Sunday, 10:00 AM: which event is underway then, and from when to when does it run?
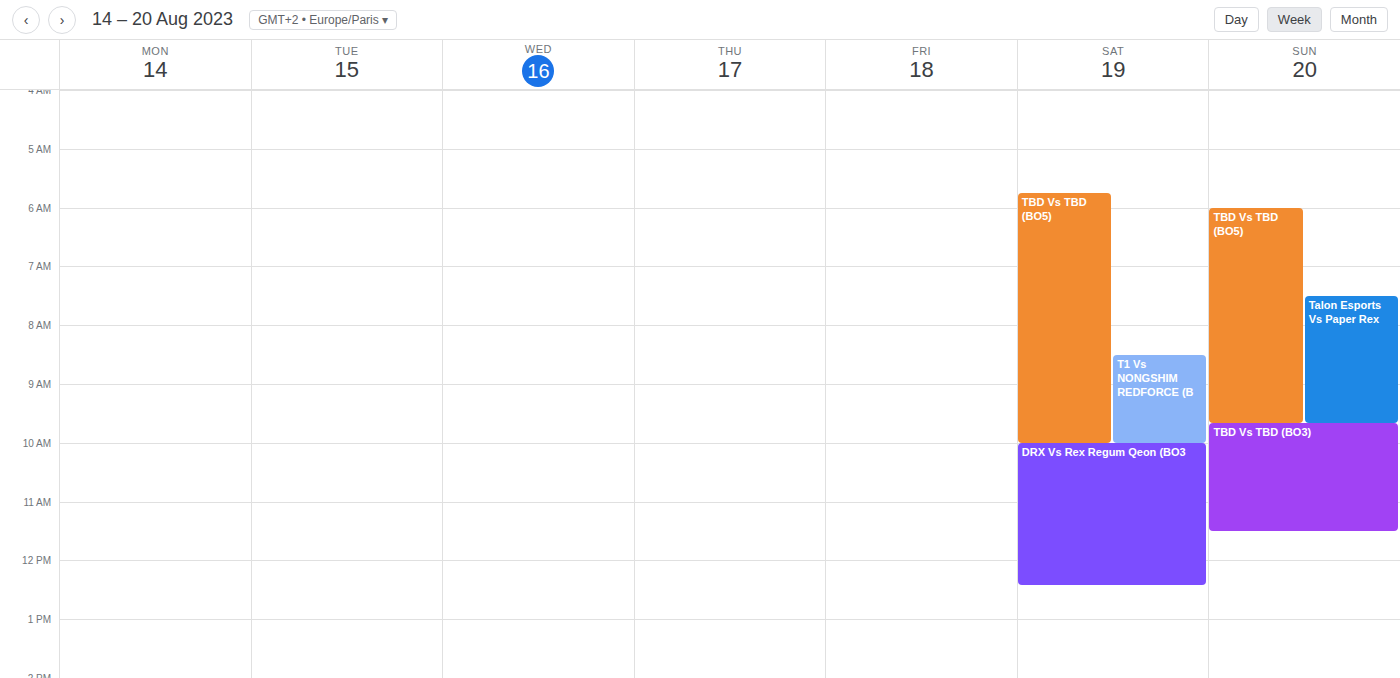
"TBD Vs TBD (BO3)", 9:40 AM to 11:30 AM